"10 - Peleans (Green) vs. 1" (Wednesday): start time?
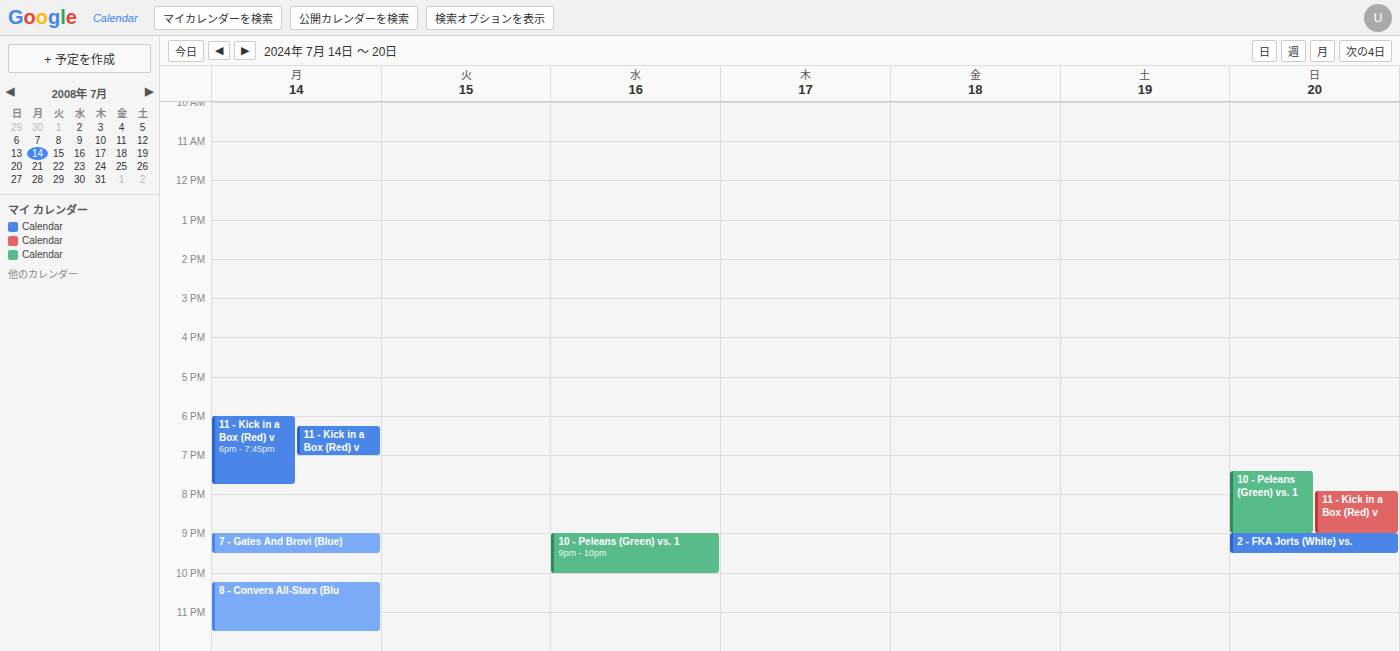
9:00 PM